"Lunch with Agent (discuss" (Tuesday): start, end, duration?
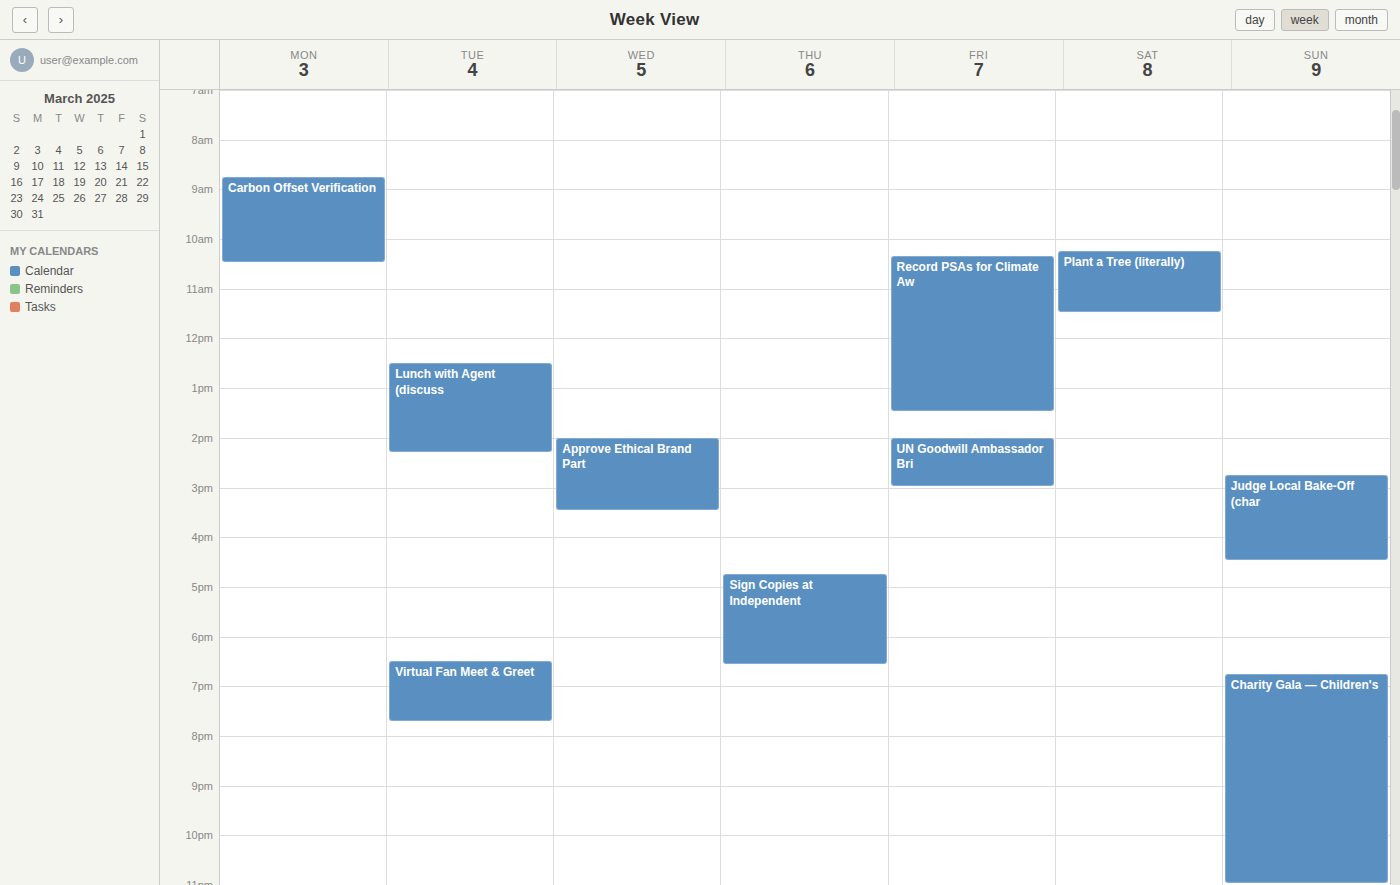
12:30 PM to 2:20 PM, 1 hour 50 minutes